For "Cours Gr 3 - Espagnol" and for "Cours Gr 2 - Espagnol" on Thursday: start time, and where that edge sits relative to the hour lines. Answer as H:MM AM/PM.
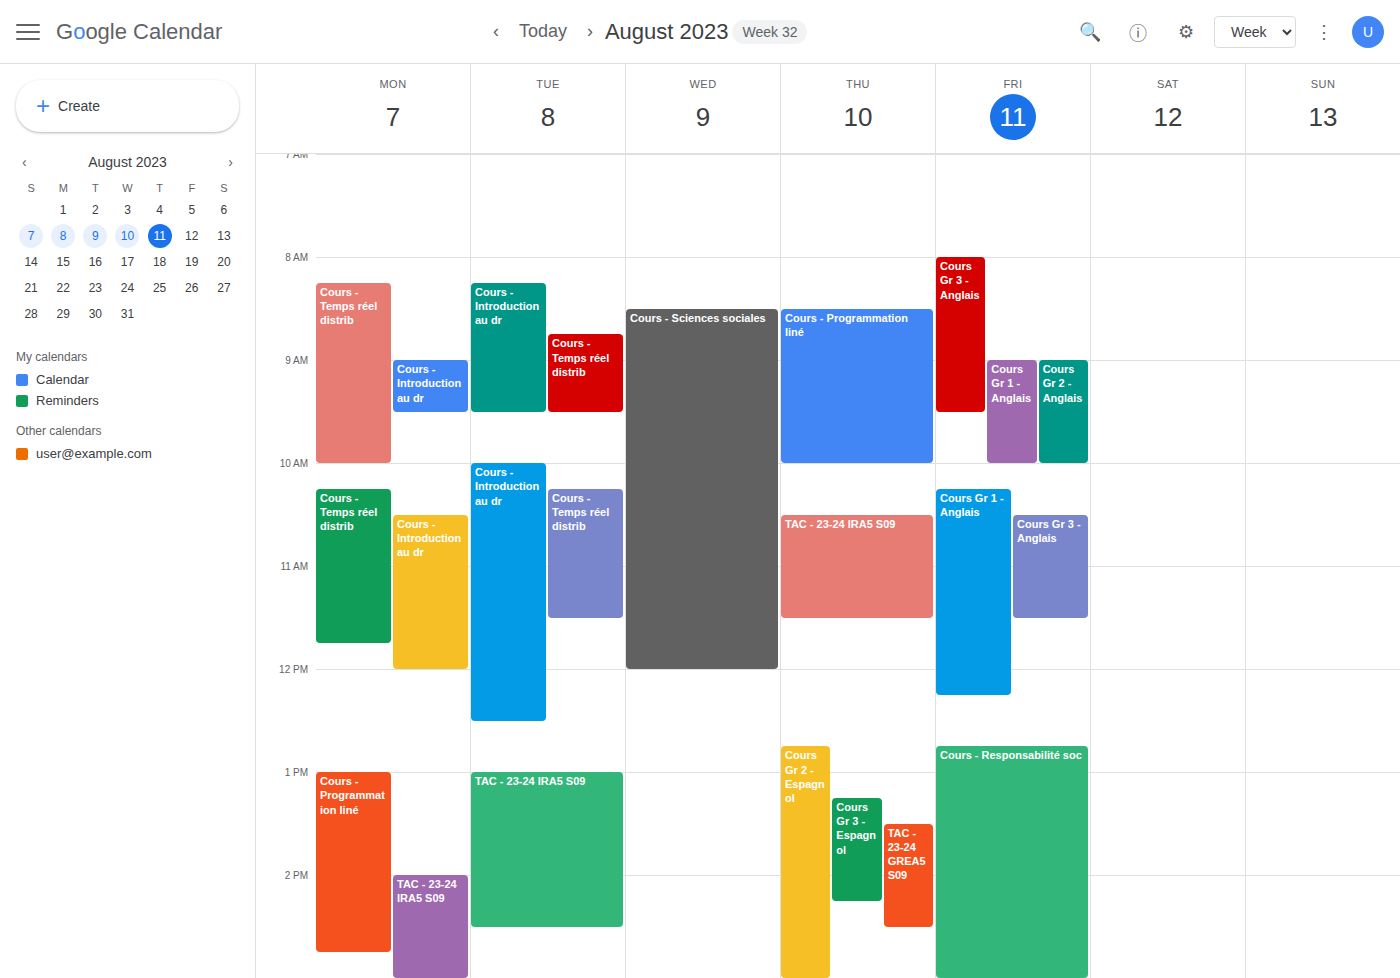
"Cours Gr 3 - Espagnol": 1:15 PM, neither: a quarter of the way from the 1 PM line to the 2 PM line. "Cours Gr 2 - Espagnol": 12:45 PM, neither: three quarters of the way from the 12 PM line to the 1 PM line.